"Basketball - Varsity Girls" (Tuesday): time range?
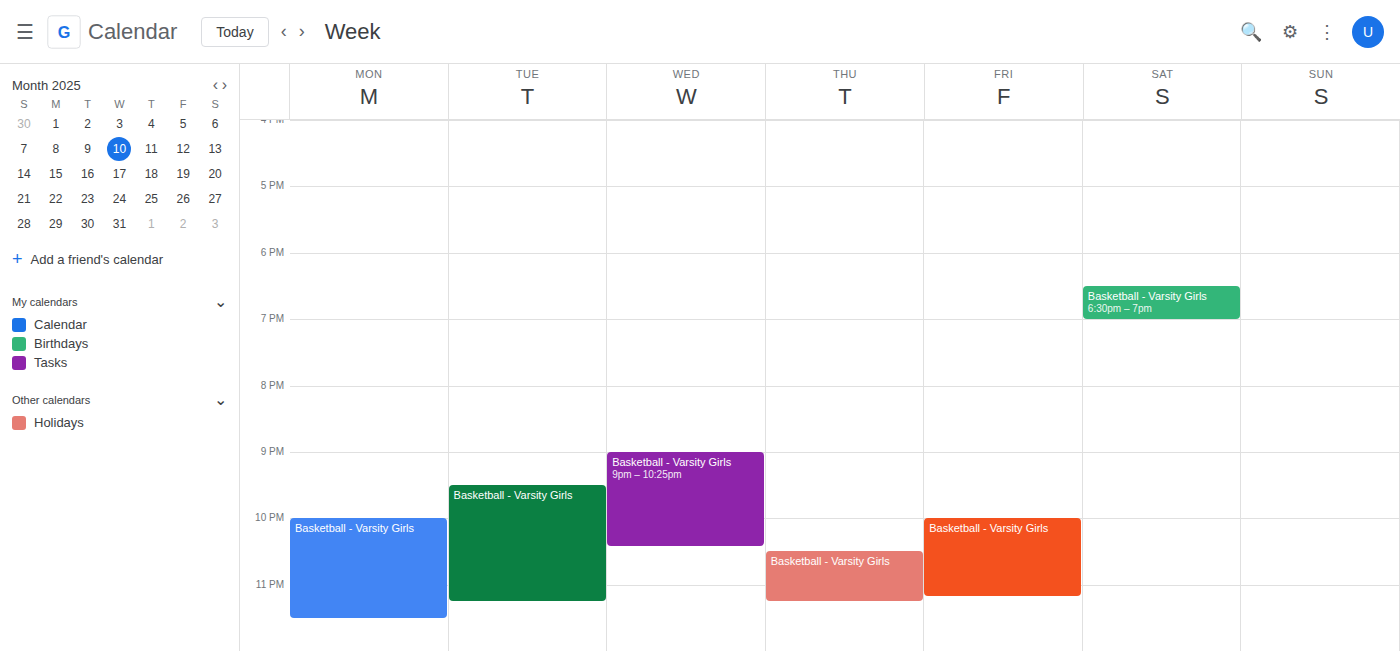
21:30 to 23:15